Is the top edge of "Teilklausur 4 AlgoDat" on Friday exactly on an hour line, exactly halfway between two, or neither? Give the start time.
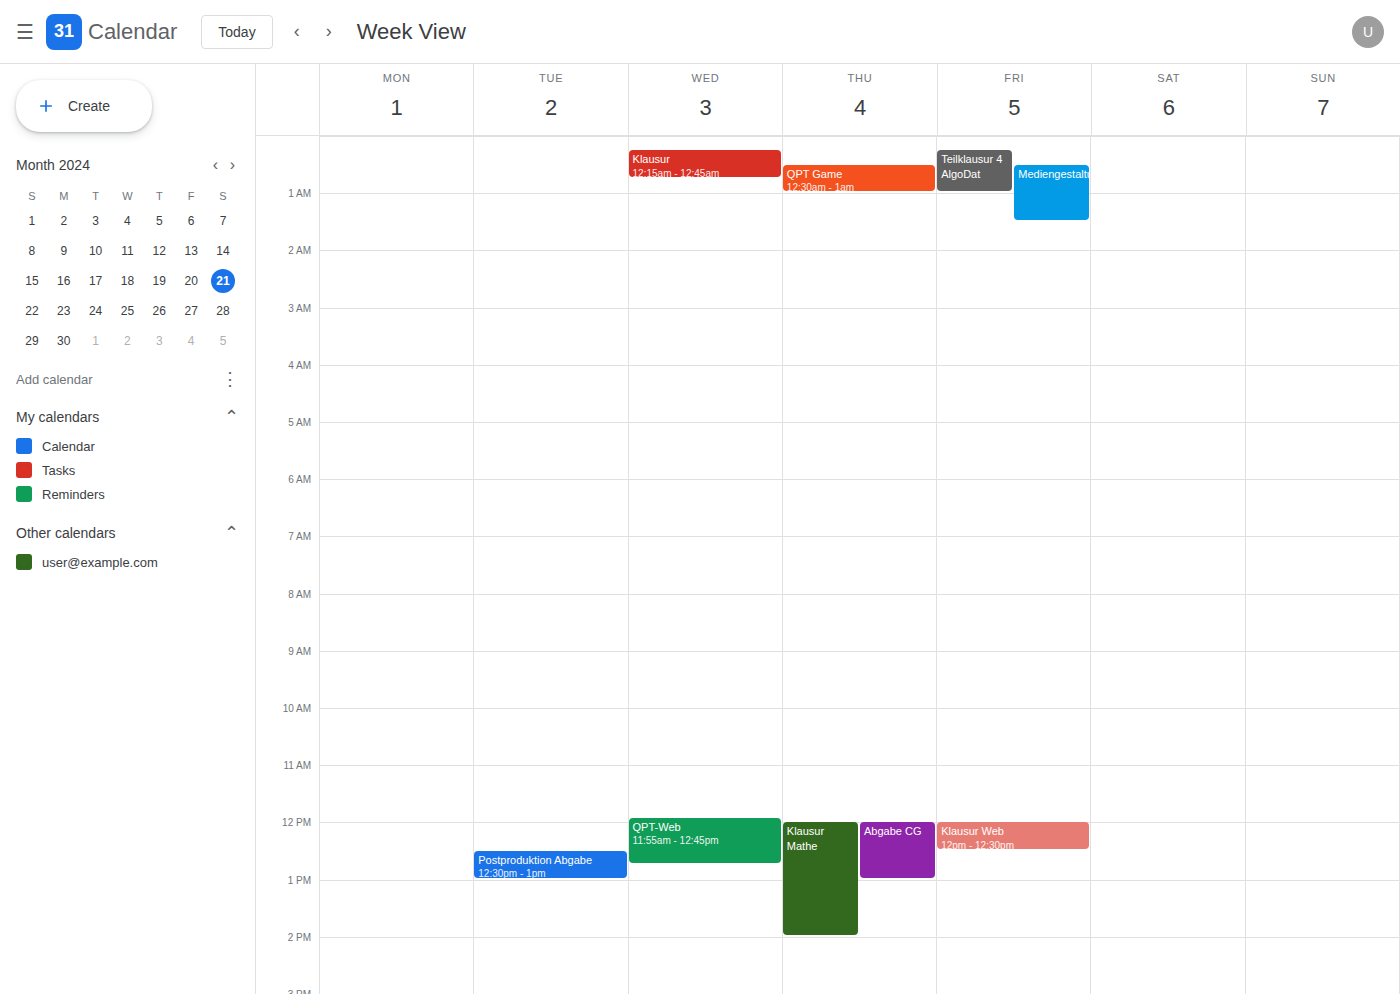
12:15 AM -- neither: a quarter of the way from the 12 AM line to the 1 AM line.